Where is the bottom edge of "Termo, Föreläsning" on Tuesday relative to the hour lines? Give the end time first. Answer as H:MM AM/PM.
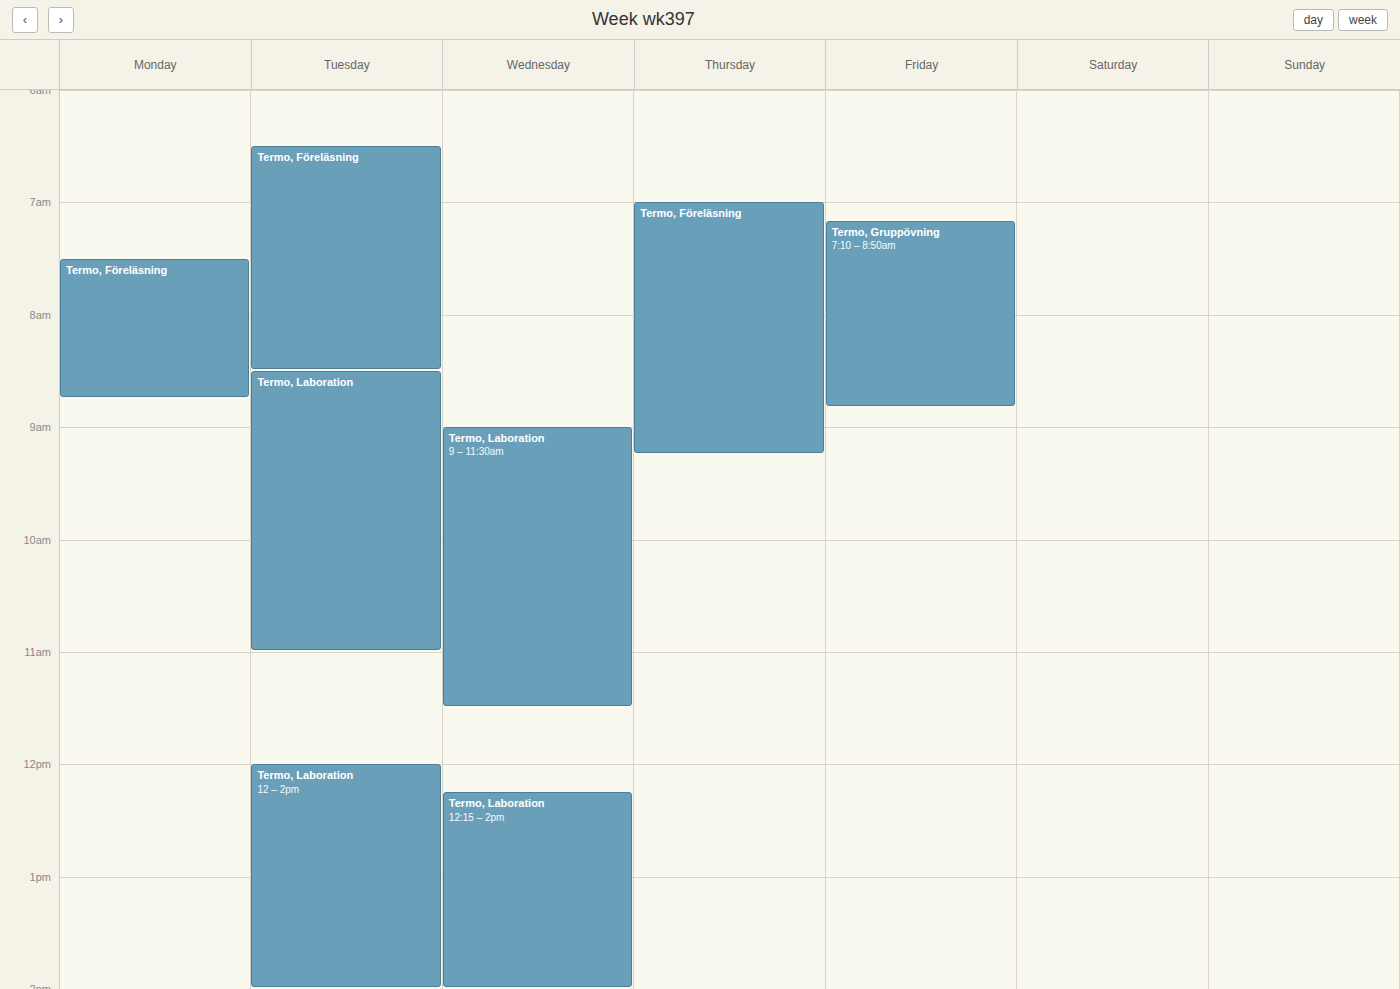
8:30 AM -- halfway between the 8 AM and 9 AM lines.